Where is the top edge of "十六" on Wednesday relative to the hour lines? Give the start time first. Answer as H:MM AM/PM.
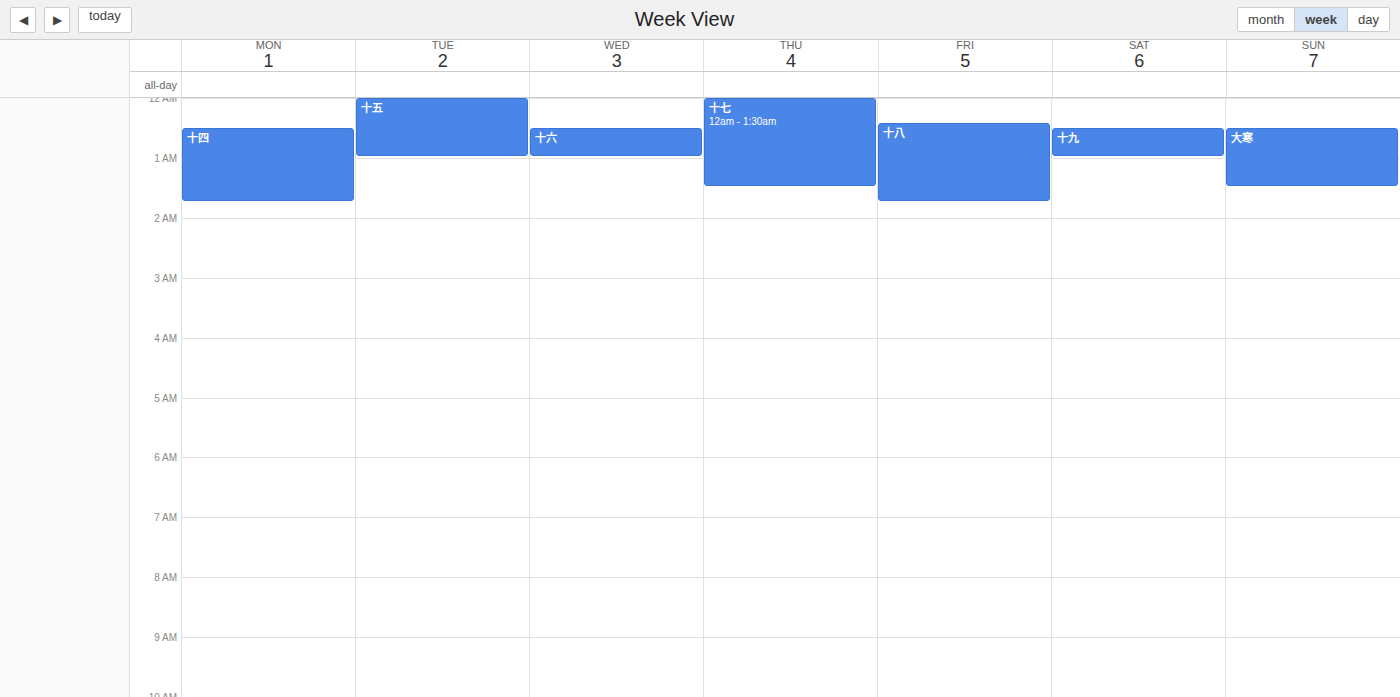
12:30 AM -- halfway between the 12 AM and 1 AM lines.